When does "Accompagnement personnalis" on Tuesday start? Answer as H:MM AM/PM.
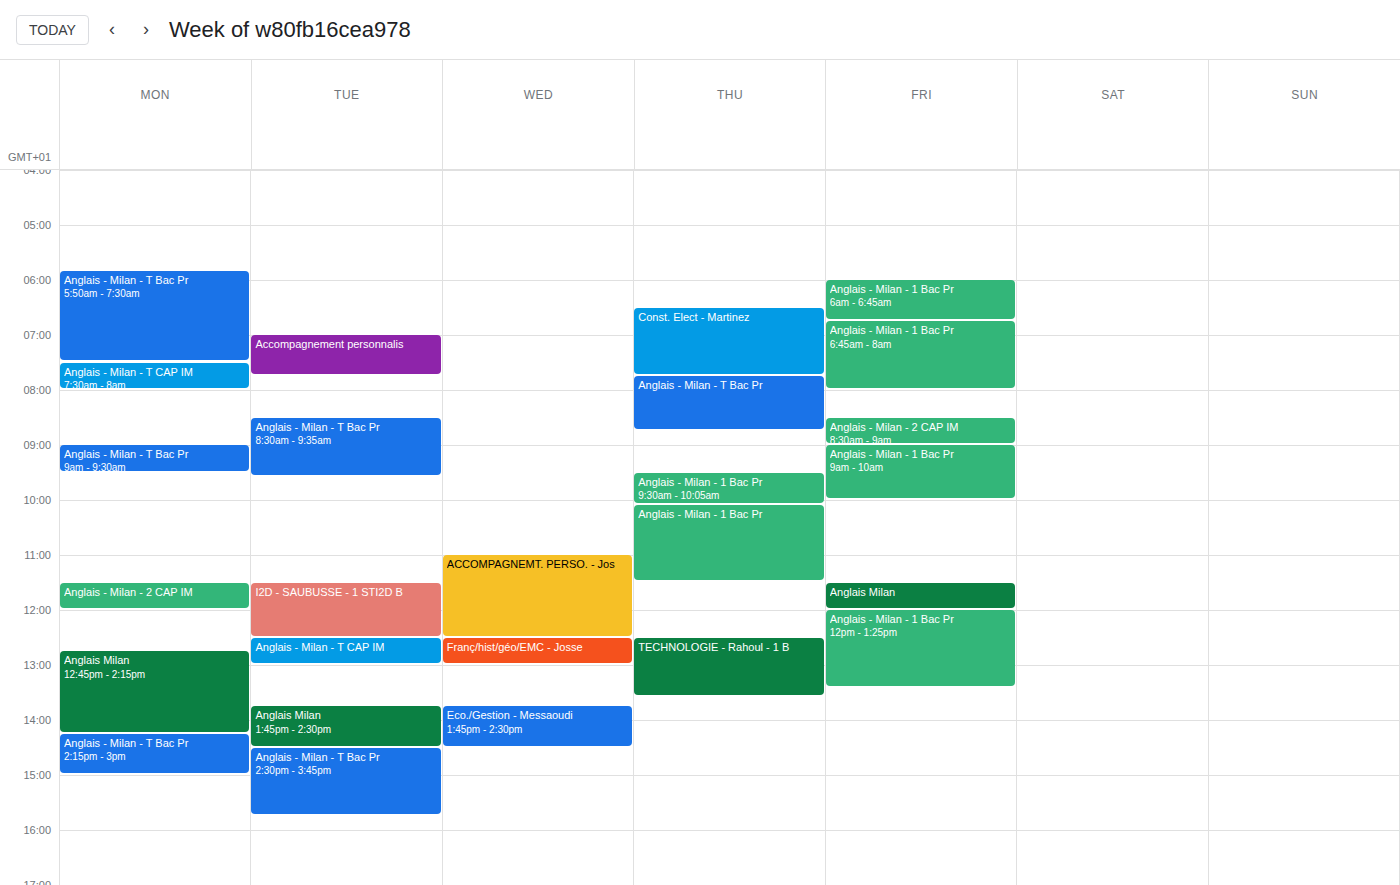
7:00 AM